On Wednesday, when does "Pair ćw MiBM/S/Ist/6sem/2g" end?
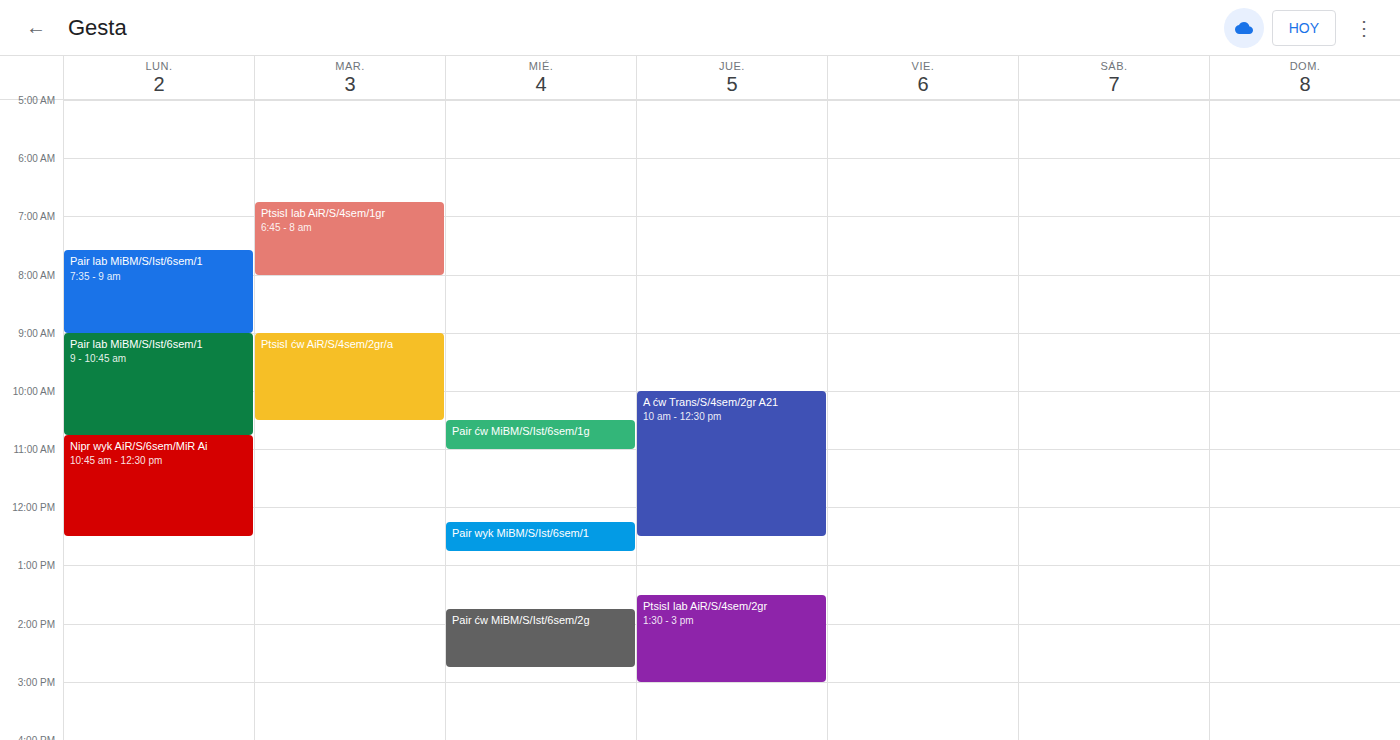
2:45 PM